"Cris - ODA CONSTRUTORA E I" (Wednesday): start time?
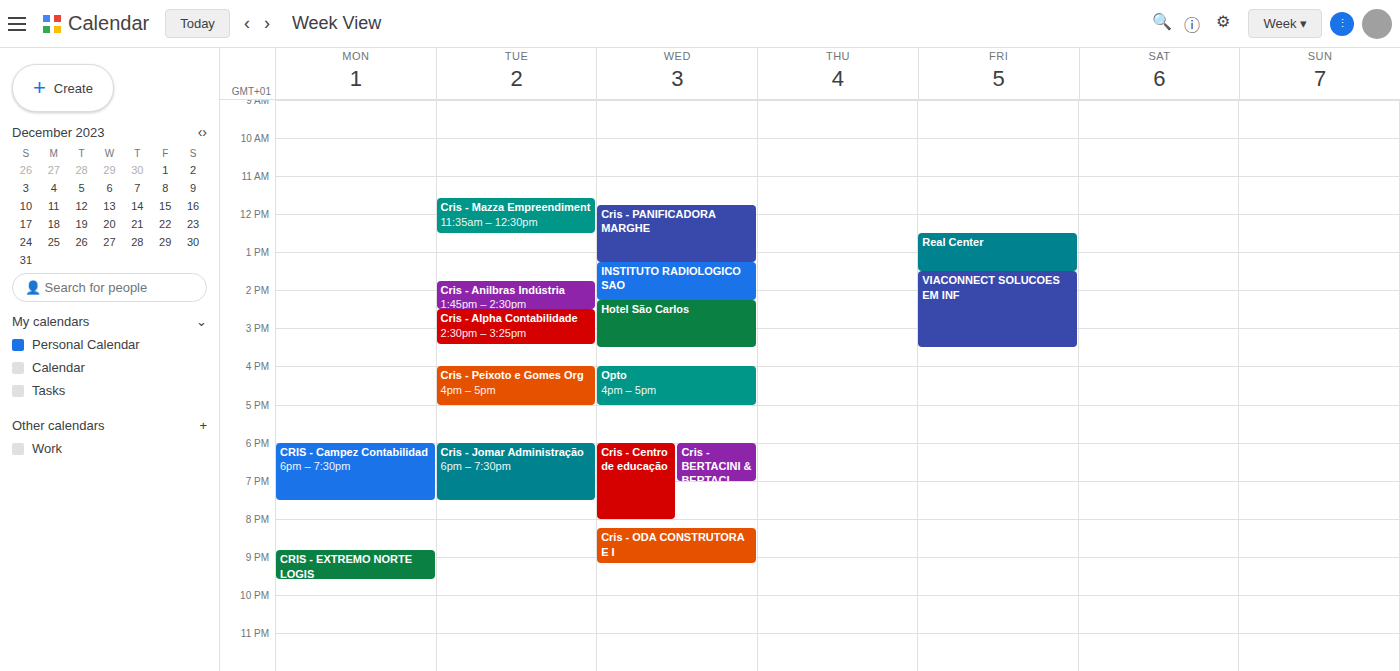
8:15 PM